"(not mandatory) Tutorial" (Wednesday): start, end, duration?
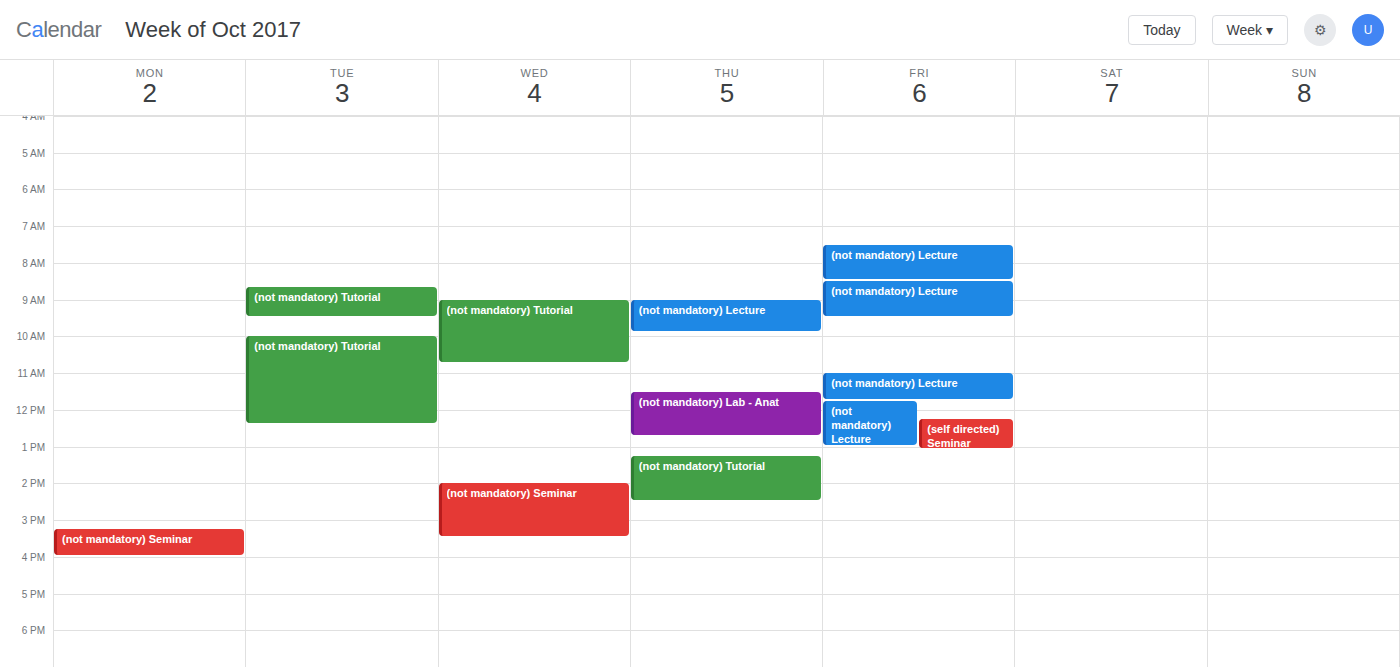
9:00 AM to 10:45 AM, 1 hour 45 minutes